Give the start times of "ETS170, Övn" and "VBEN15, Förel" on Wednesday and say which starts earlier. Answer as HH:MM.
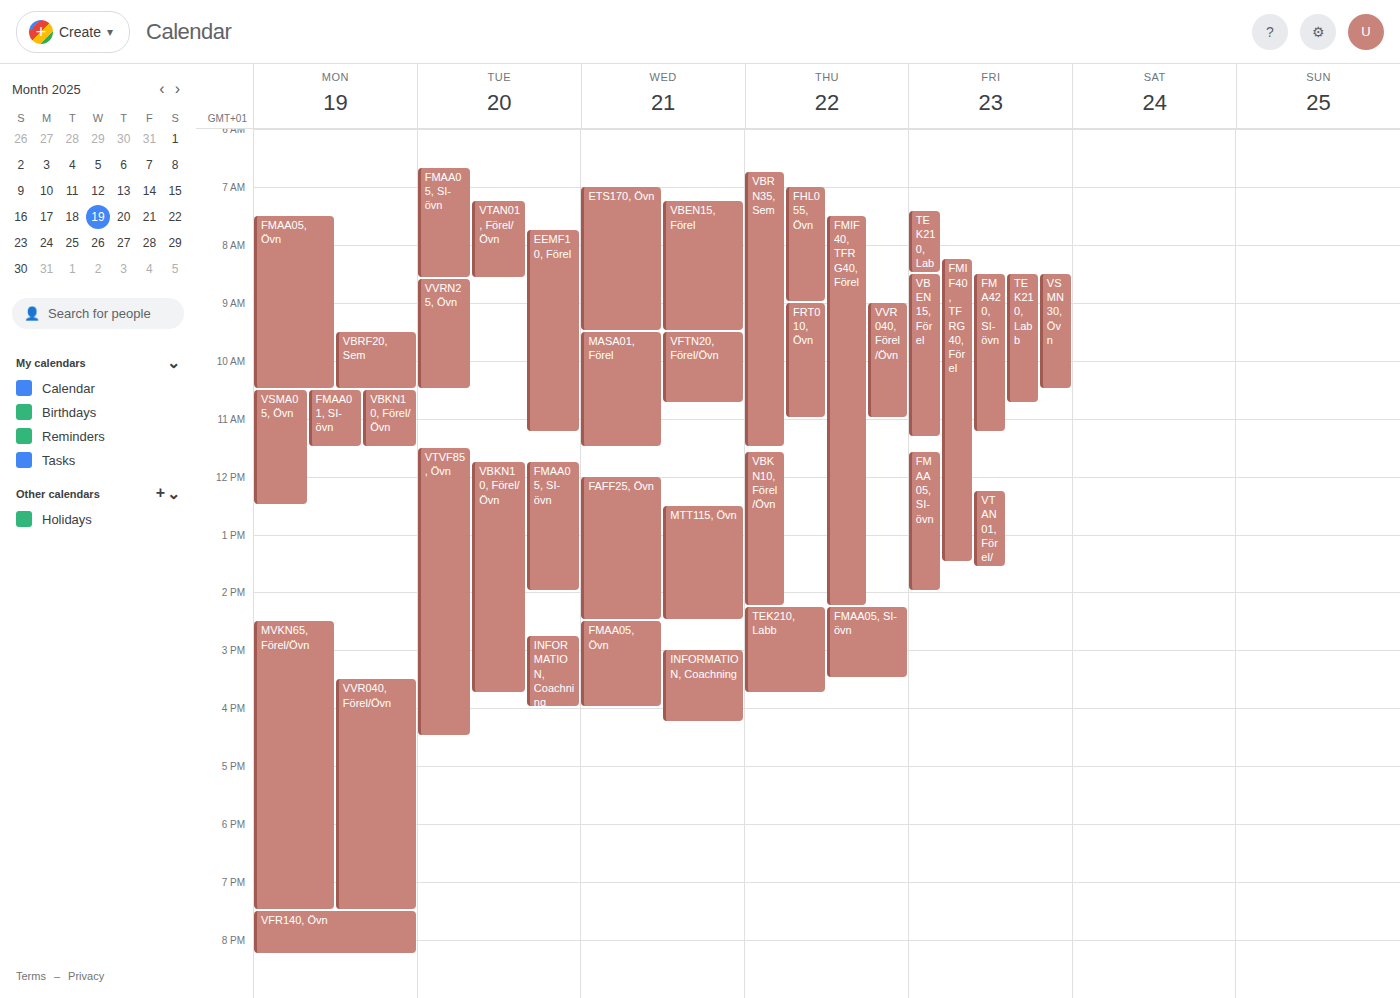
"ETS170, Övn" 07:00; "VBEN15, Förel" 07:15.